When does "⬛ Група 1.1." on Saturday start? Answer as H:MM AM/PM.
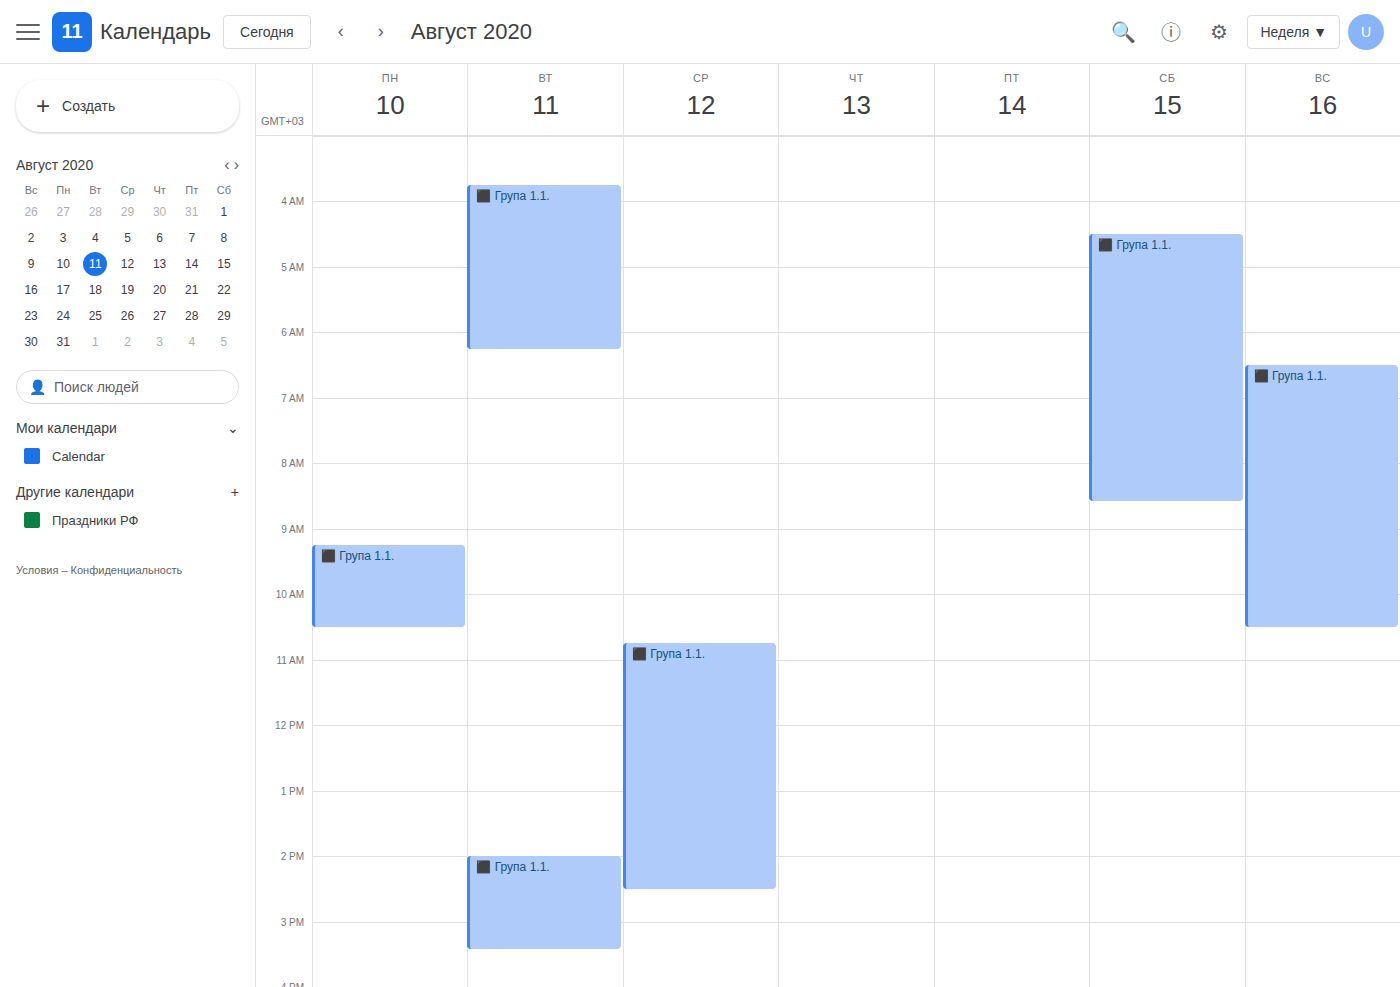
4:30 AM